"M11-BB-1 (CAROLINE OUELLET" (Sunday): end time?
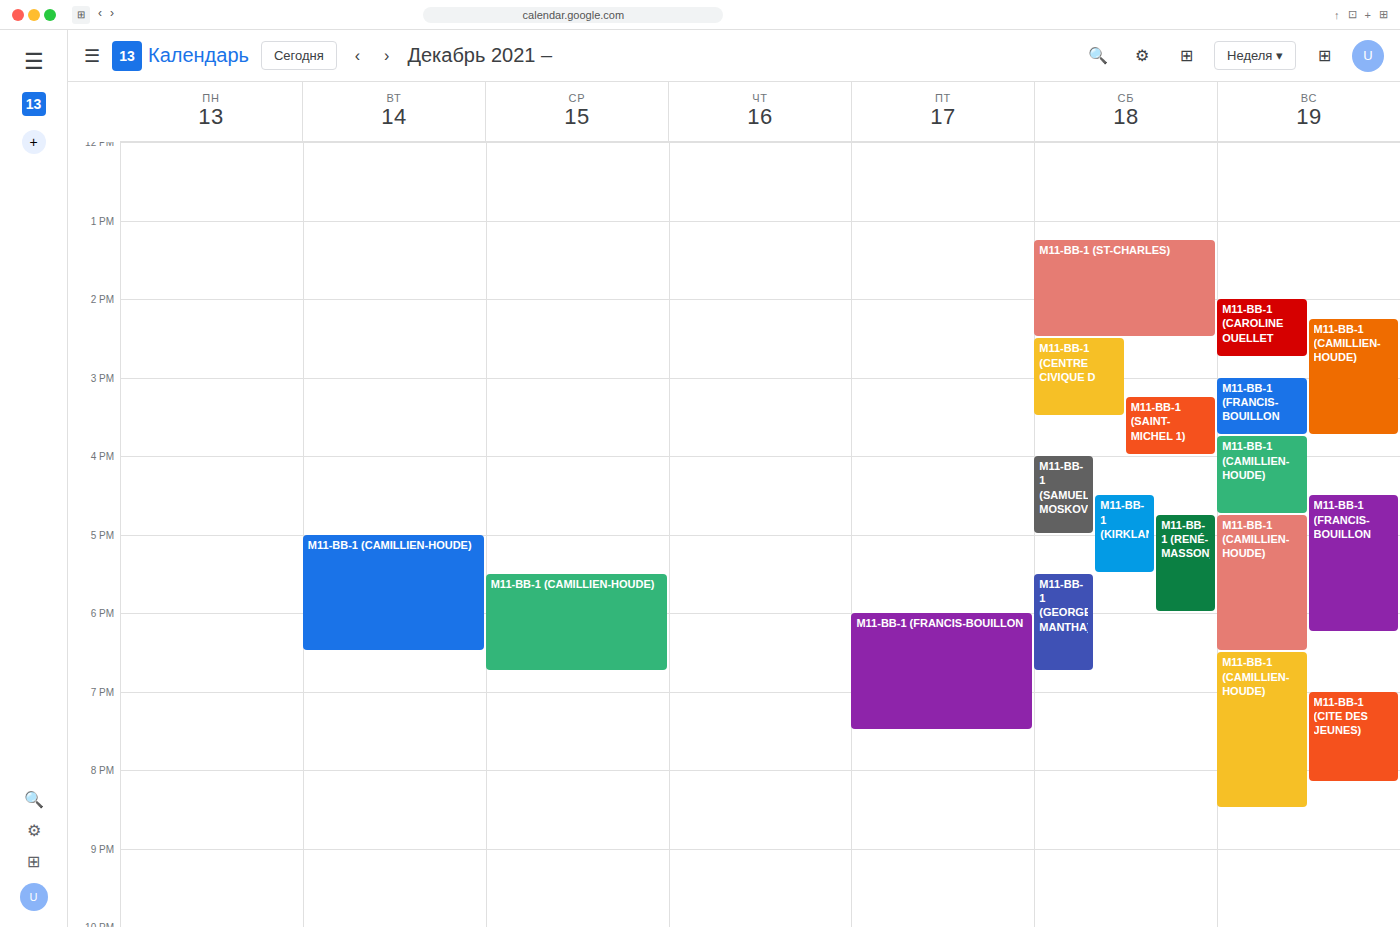
2:45 PM